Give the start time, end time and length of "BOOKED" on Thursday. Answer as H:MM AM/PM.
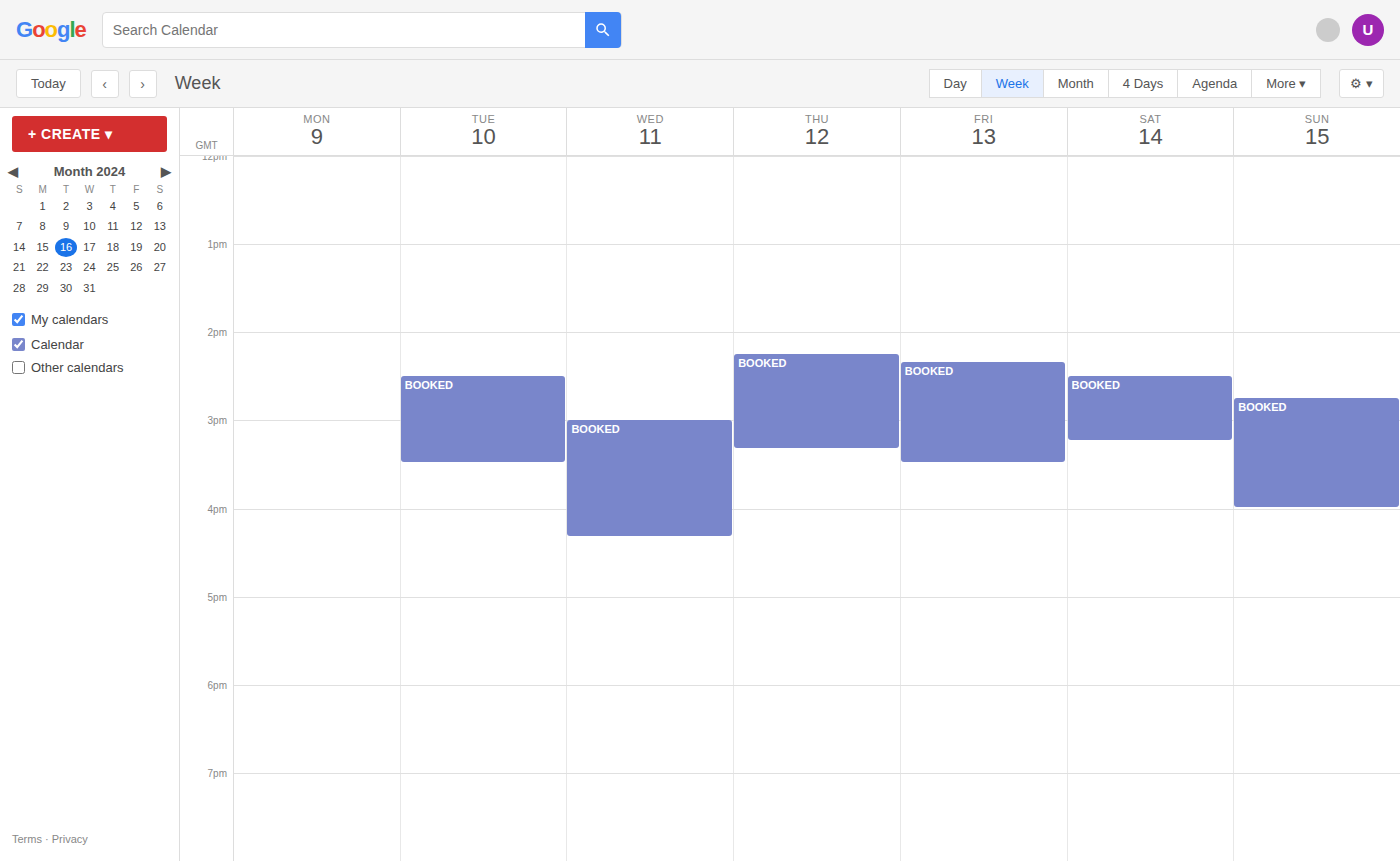
2:15 PM to 3:20 PM, 1 hour 5 minutes